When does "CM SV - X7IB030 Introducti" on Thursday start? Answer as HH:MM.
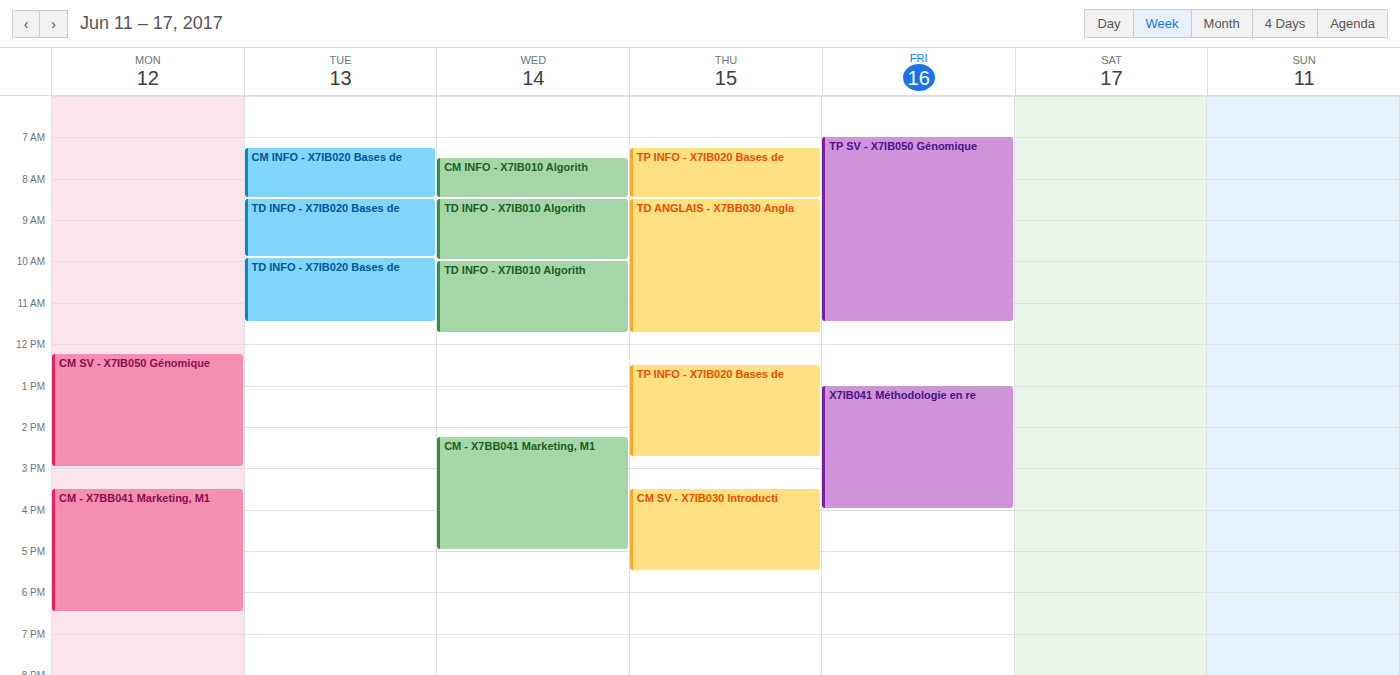
15:30